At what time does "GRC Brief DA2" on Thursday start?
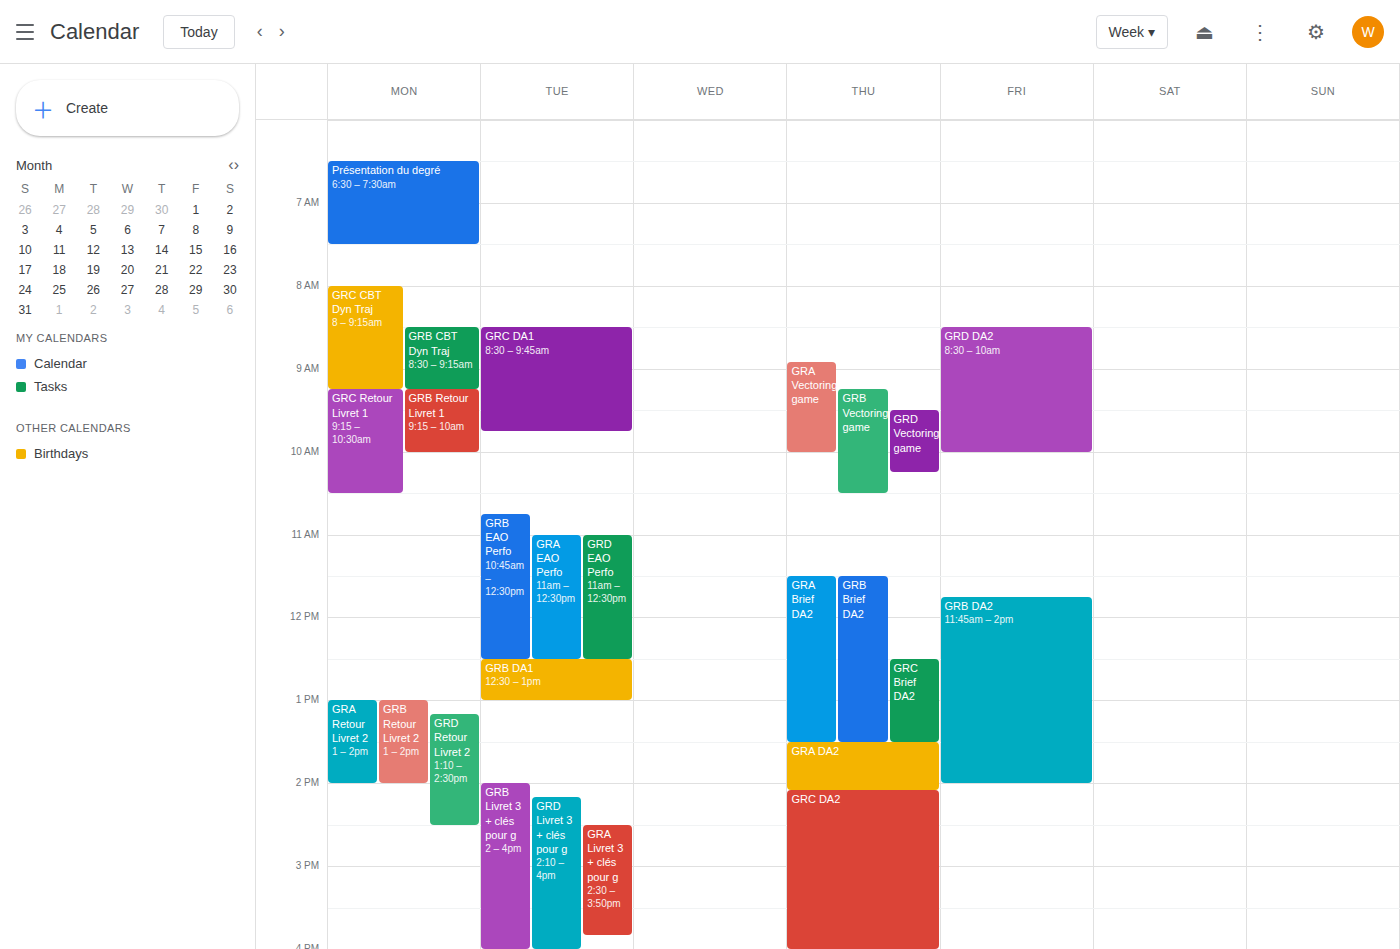
12:30 PM